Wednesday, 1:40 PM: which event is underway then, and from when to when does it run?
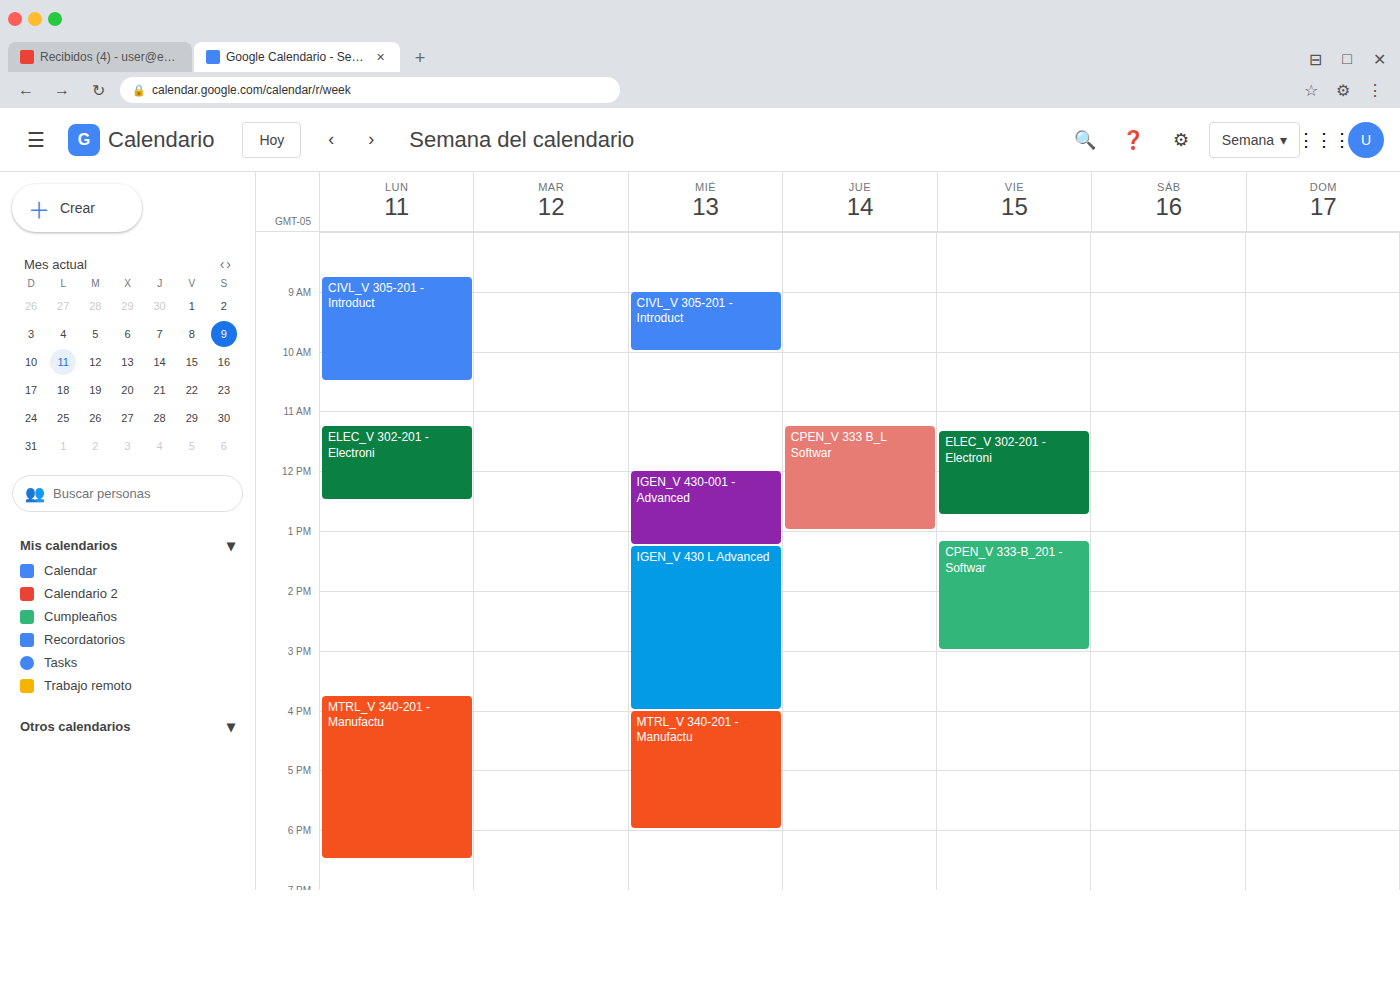
"IGEN_V 430 L Advanced", 1:15 PM to 4:00 PM